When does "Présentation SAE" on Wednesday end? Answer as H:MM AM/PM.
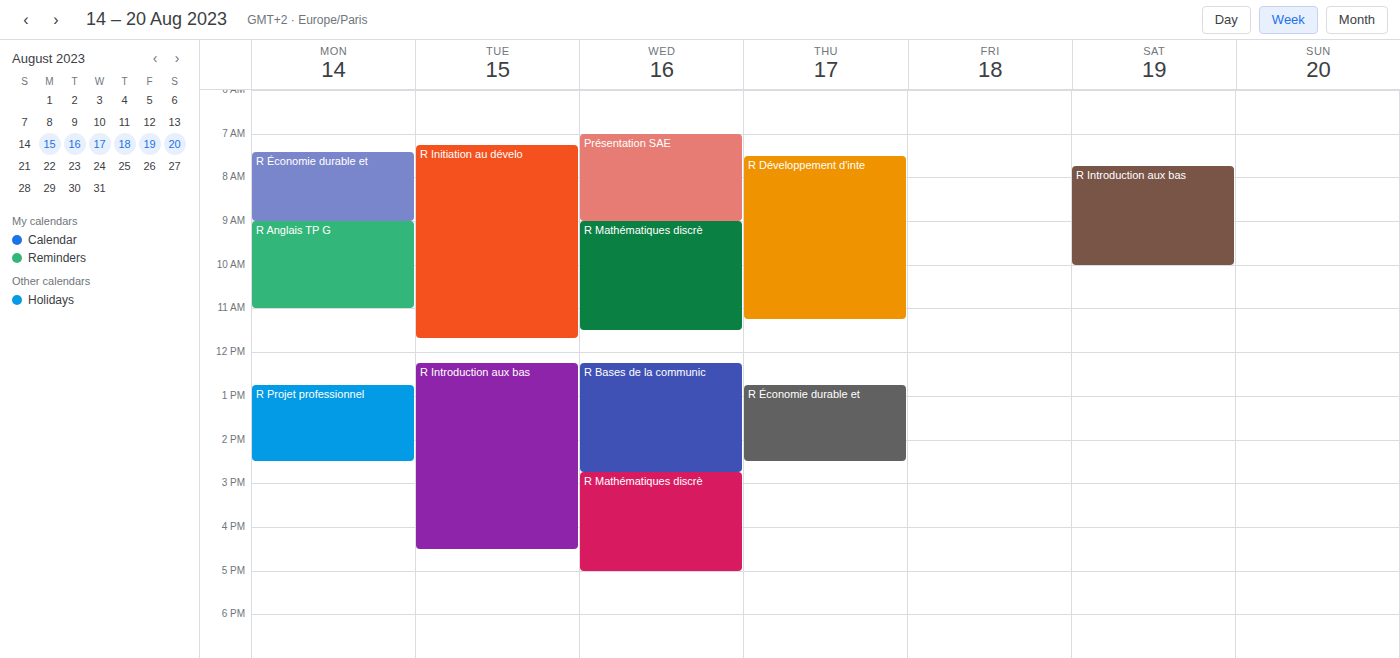
9:00 AM